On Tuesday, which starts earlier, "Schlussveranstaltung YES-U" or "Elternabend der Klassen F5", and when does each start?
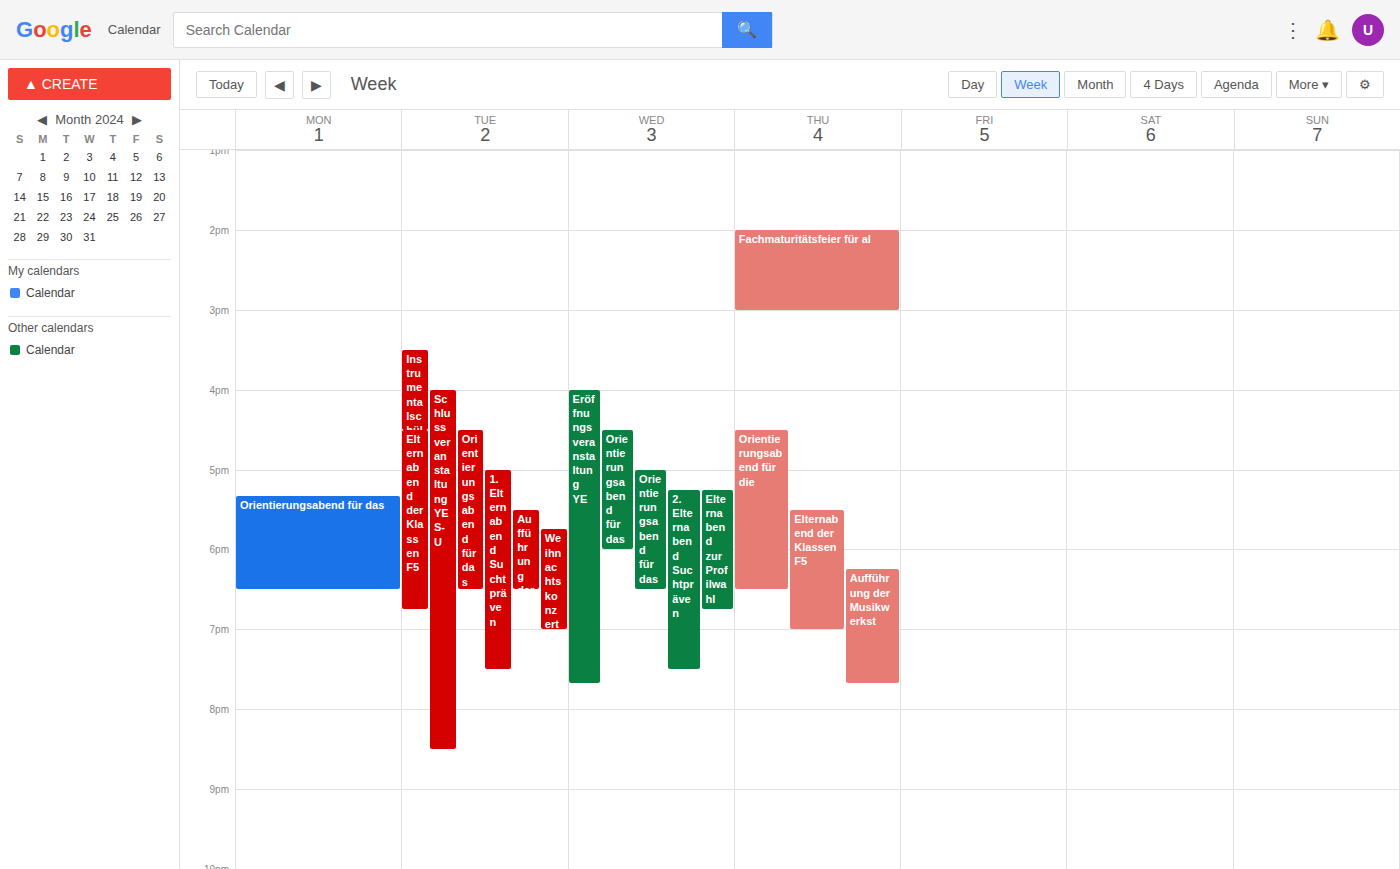
"Schlussveranstaltung YES-U" 4:00 PM; "Elternabend der Klassen F5" 4:30 PM.